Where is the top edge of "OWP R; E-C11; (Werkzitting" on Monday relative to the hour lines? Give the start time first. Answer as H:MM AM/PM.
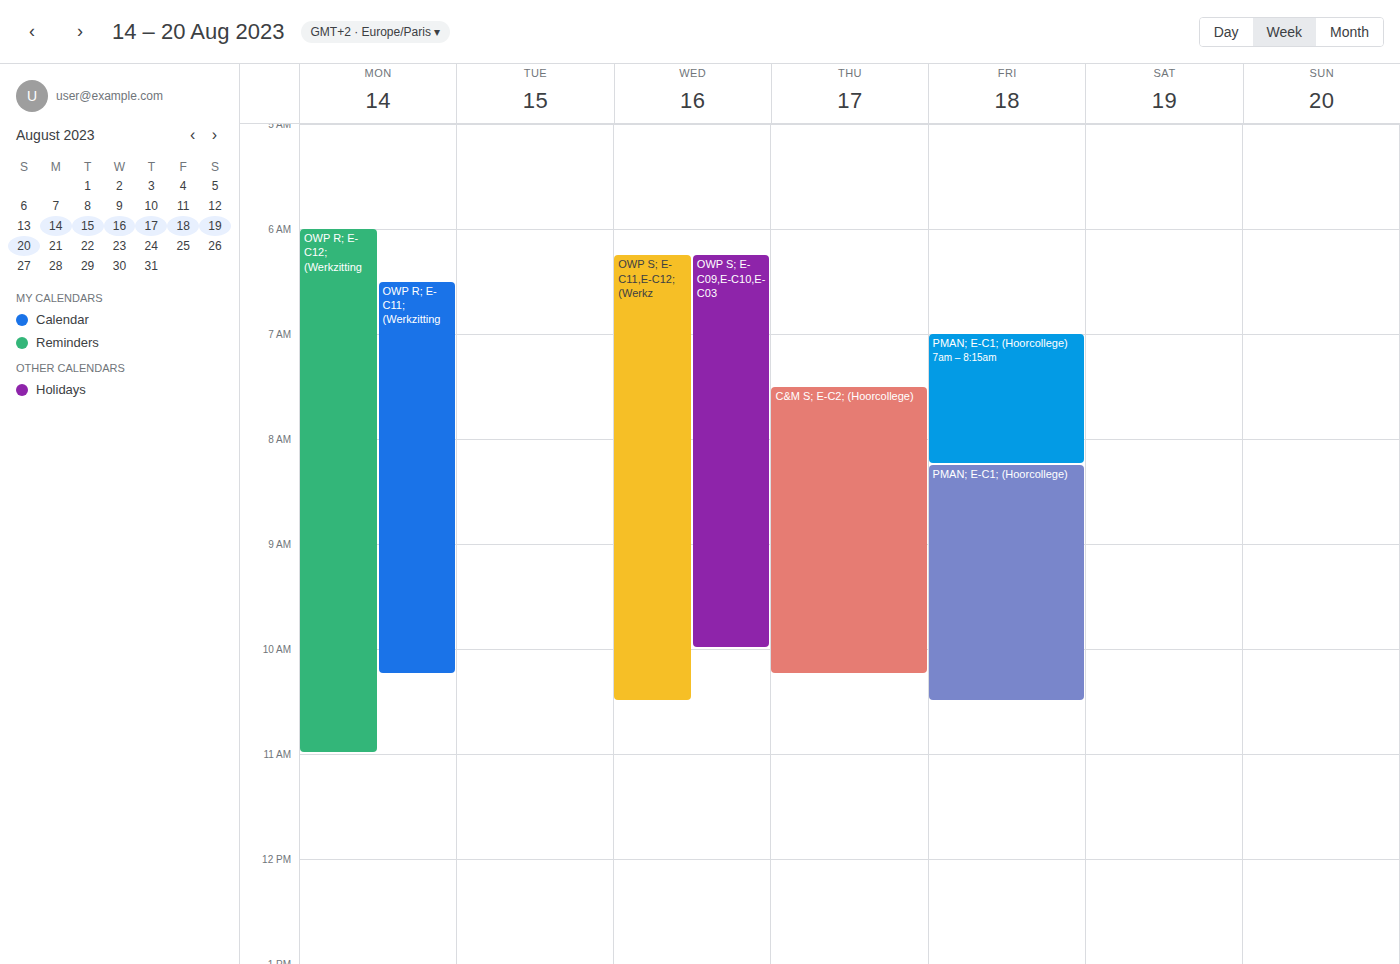
6:30 AM -- halfway between the 6 AM and 7 AM lines.